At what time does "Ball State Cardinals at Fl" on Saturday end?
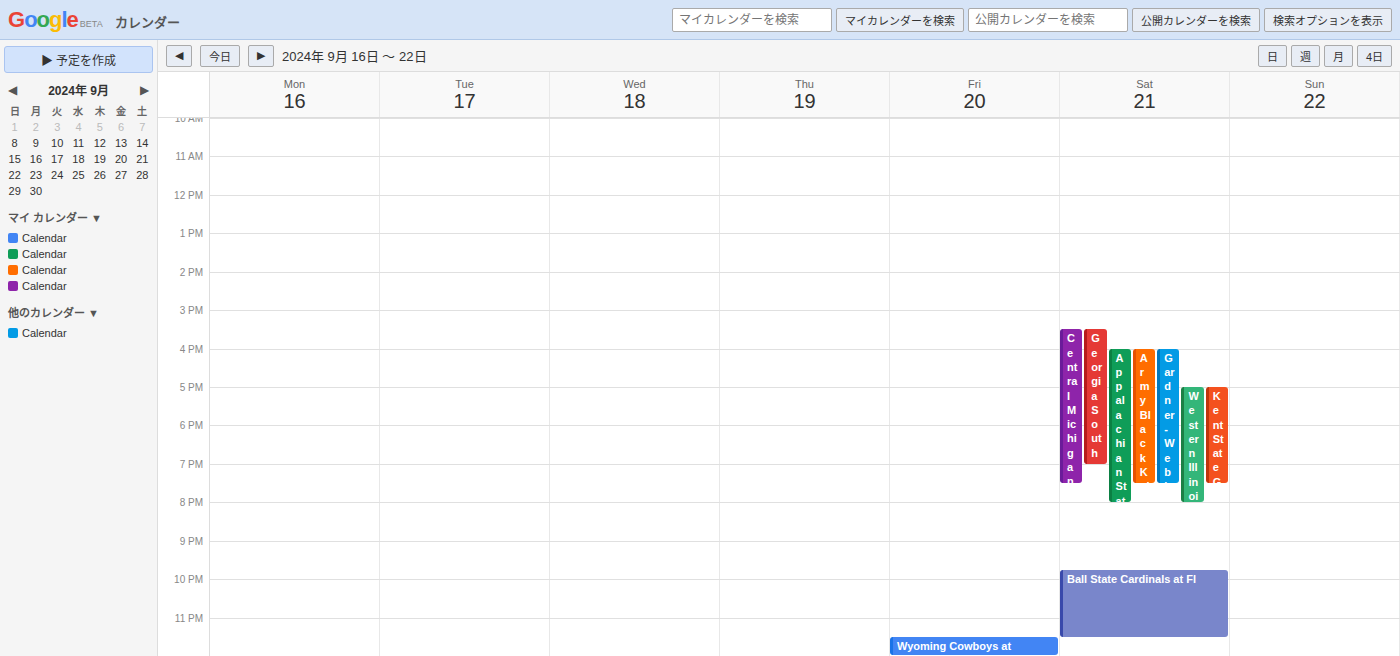
11:30 PM